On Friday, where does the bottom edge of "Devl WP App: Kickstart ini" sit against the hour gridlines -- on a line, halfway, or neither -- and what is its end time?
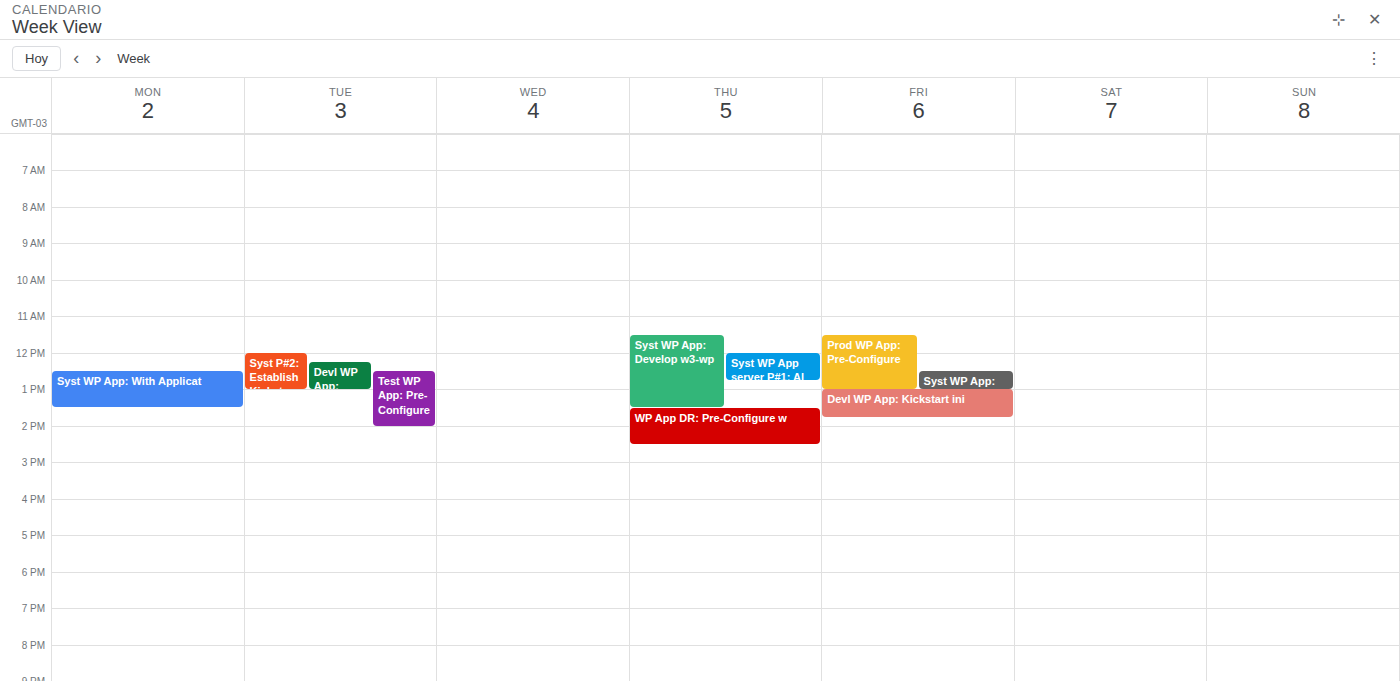
1:45 PM -- neither: three quarters of the way from the 1 PM line to the 2 PM line.